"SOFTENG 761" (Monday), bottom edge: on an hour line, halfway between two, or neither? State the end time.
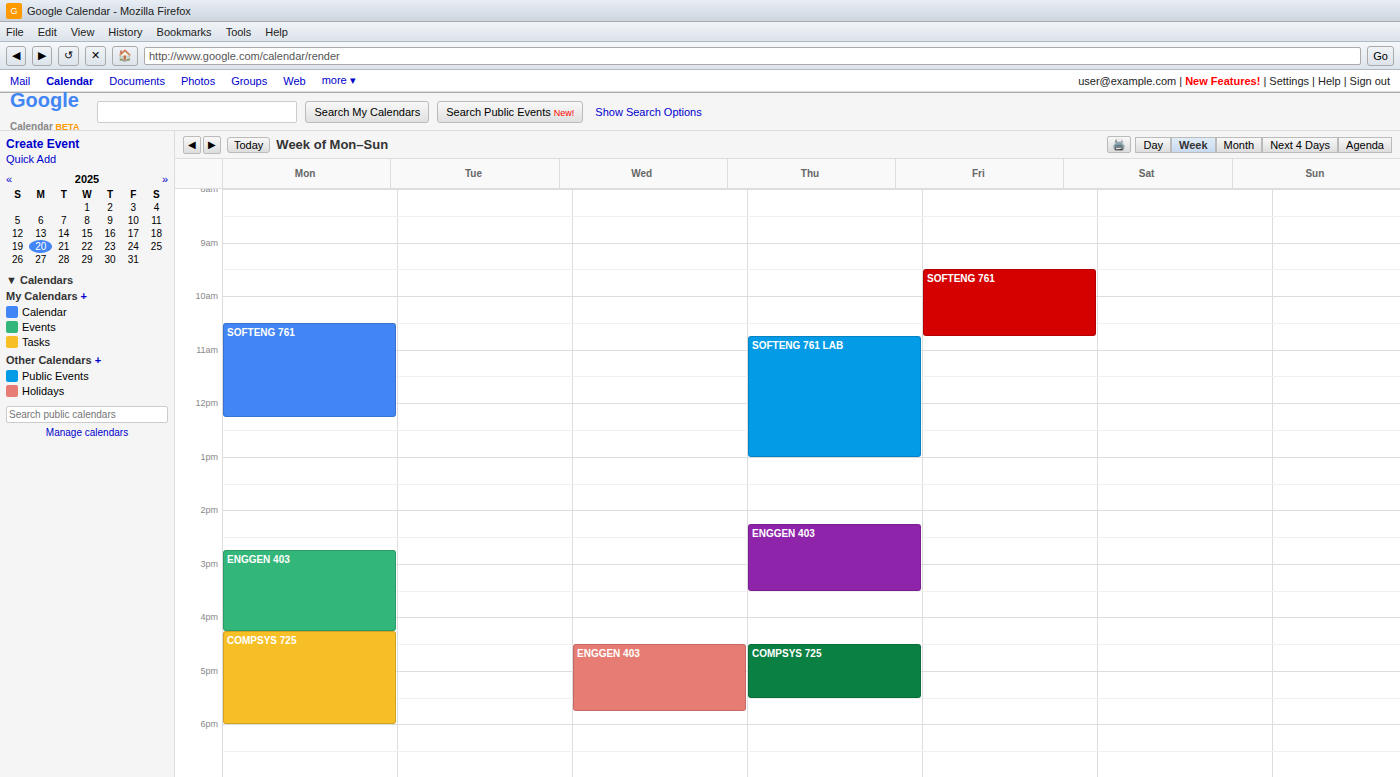
12:15 PM -- neither: a quarter of the way from the 12 PM line to the 1 PM line.